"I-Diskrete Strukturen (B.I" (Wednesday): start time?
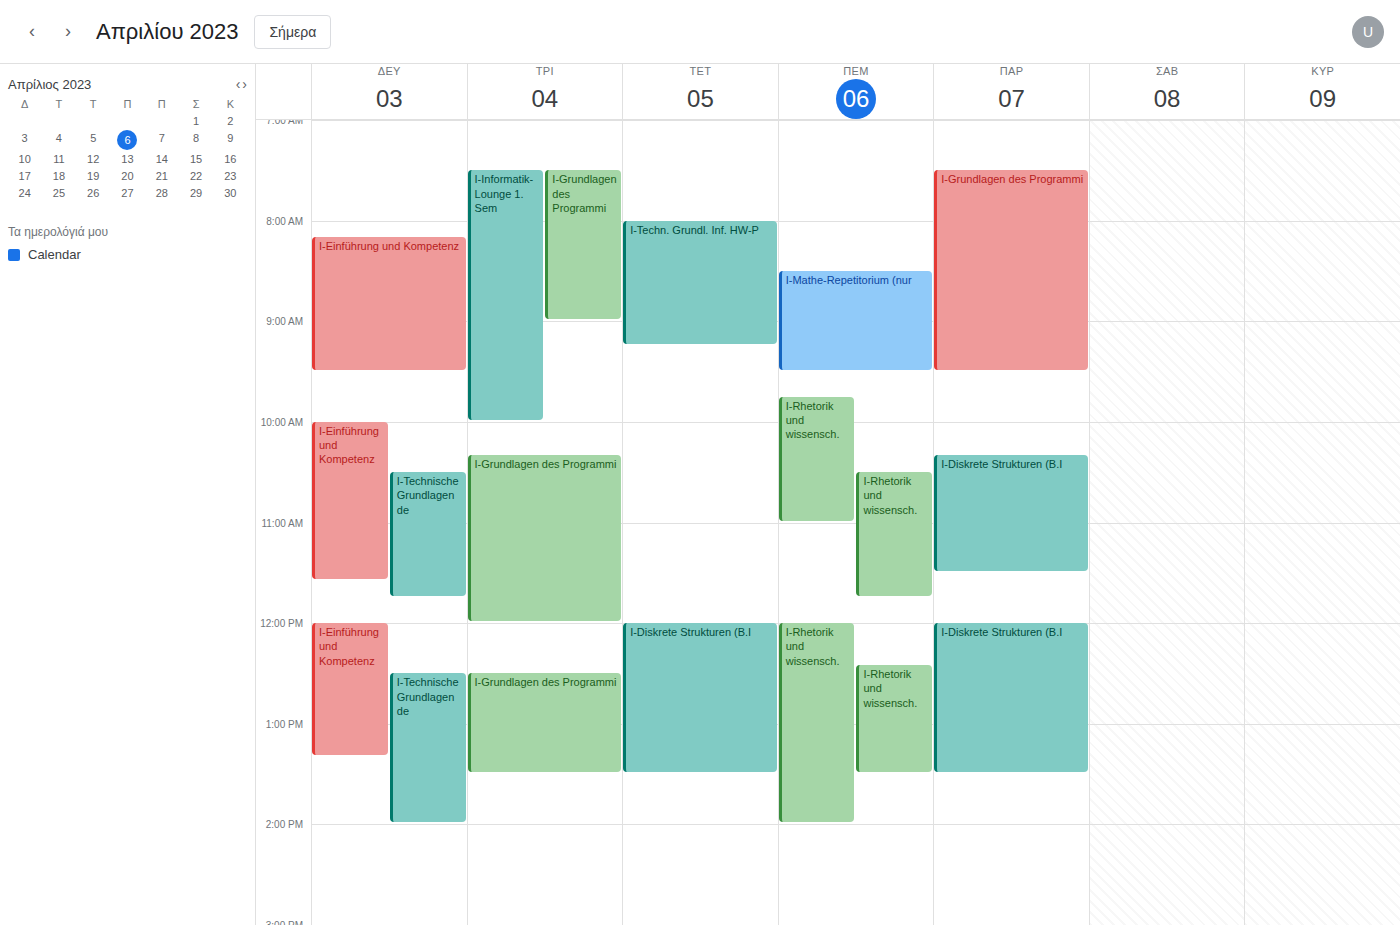
12:00